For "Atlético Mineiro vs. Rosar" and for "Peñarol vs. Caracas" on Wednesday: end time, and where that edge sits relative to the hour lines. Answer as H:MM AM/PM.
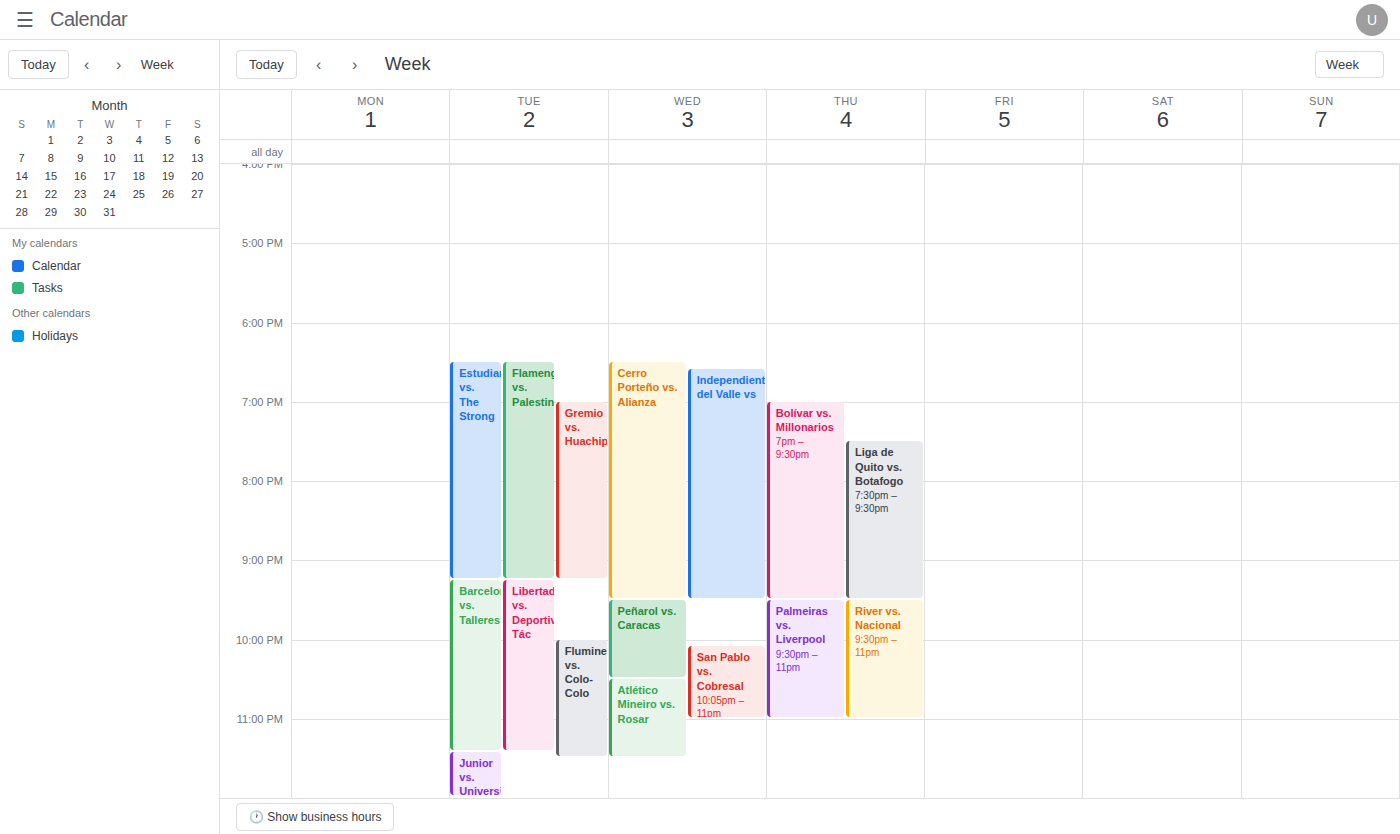
"Atlético Mineiro vs. Rosar": 11:30 PM, halfway between the 11 PM and 12 AM lines. "Peñarol vs. Caracas": 10:30 PM, halfway between the 10 PM and 11 PM lines.